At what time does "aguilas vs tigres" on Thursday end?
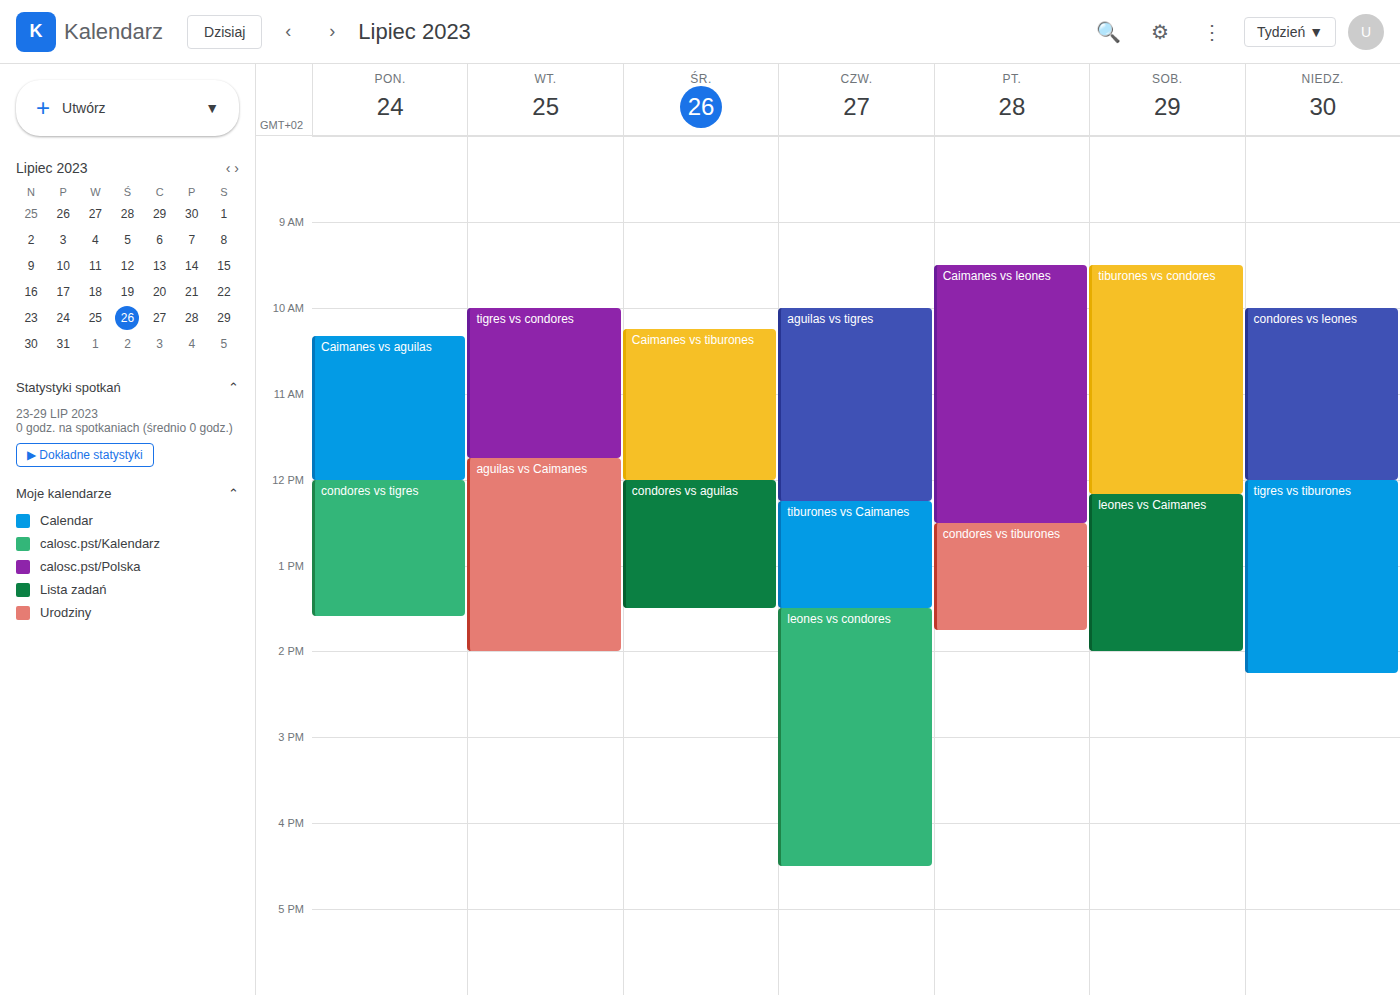
12:15 PM